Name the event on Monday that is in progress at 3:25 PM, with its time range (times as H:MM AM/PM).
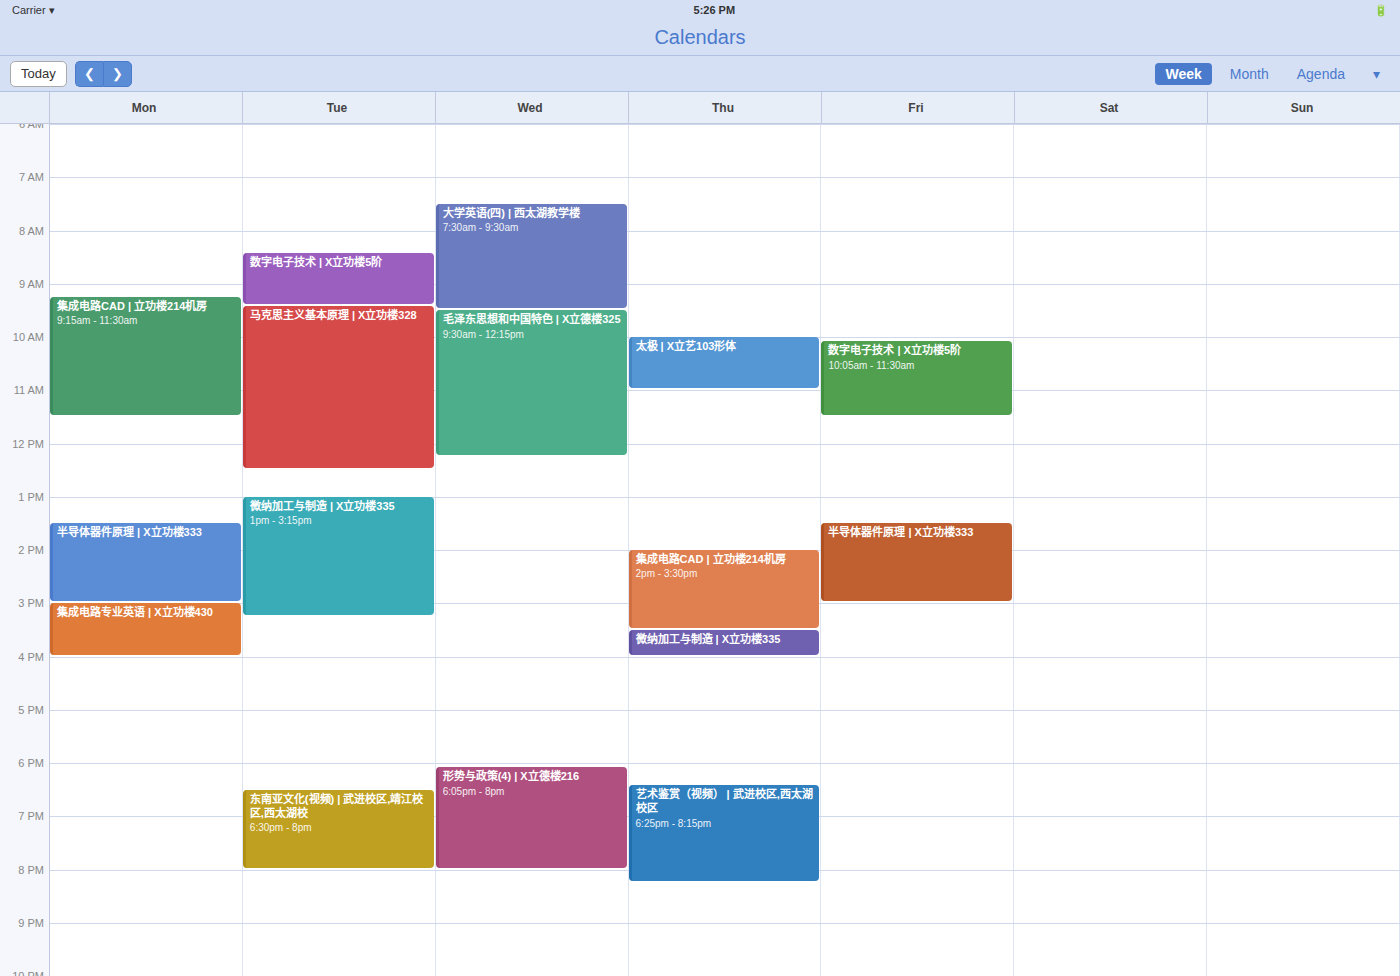
"集成电路专业英语 | X立功楼430", 3:00 PM to 4:00 PM